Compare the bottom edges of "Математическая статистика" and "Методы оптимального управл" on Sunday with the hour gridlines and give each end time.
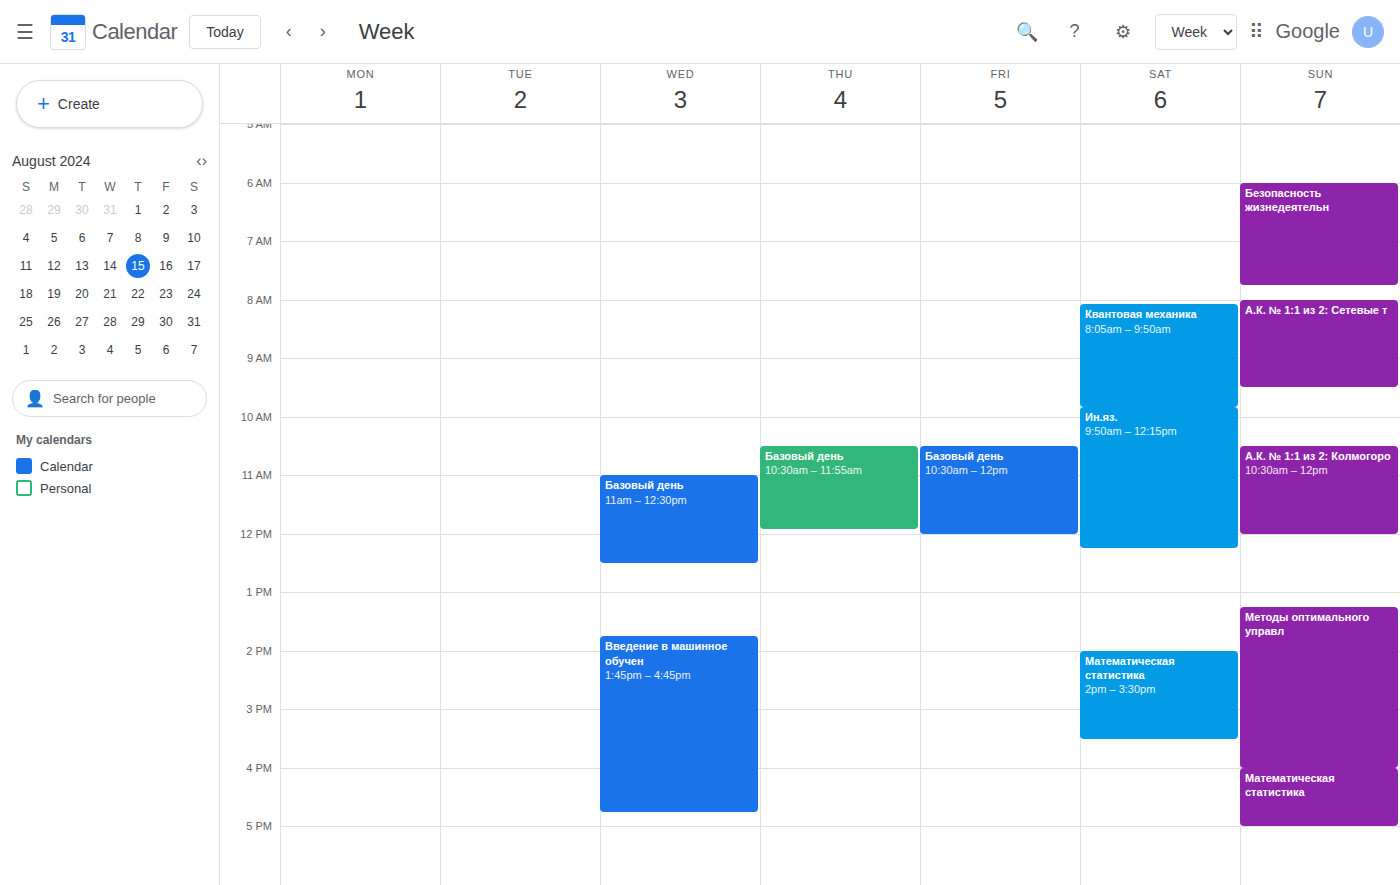
"Математическая статистика": 5:00 PM, exactly on the 5 PM line. "Методы оптимального управл": 4:00 PM, exactly on the 4 PM line.